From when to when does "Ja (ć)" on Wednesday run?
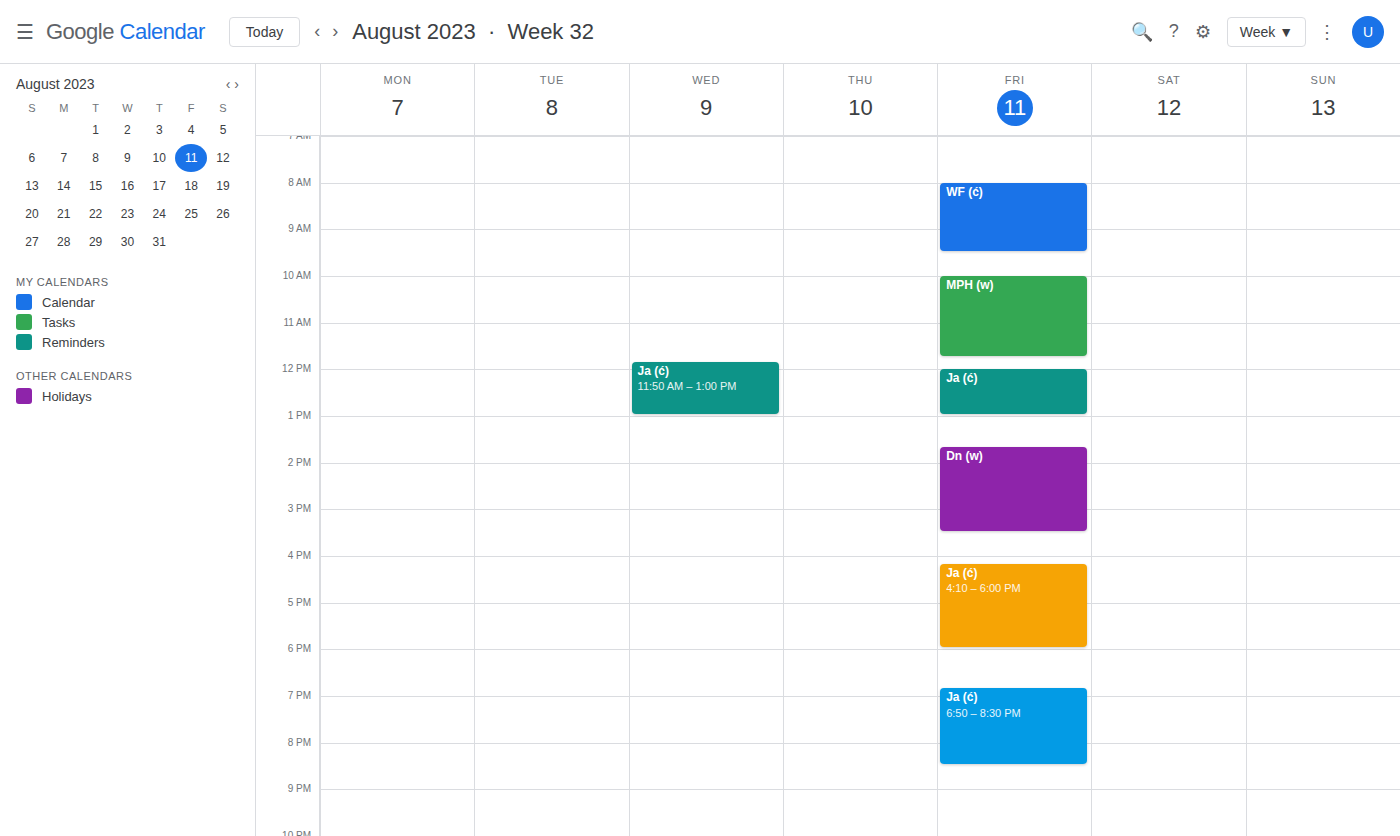
11:50 AM to 1:00 PM